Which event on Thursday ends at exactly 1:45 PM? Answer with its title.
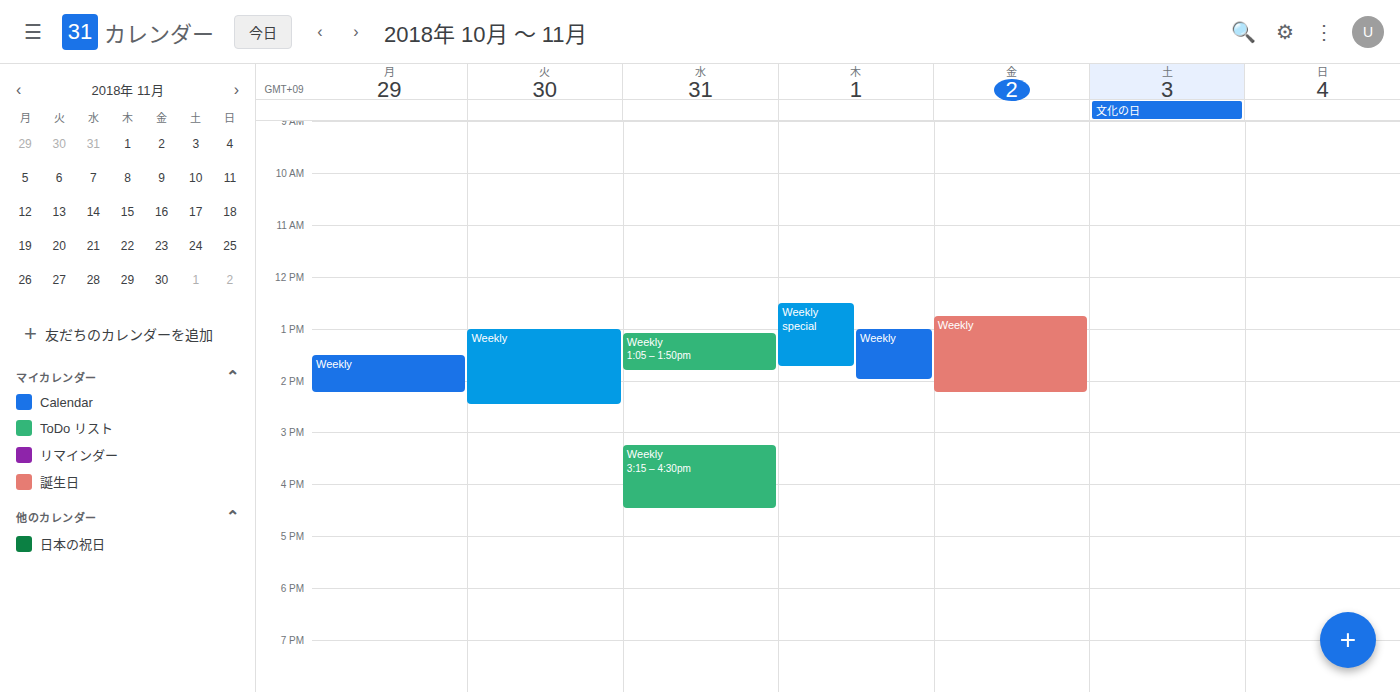
"Weekly special"